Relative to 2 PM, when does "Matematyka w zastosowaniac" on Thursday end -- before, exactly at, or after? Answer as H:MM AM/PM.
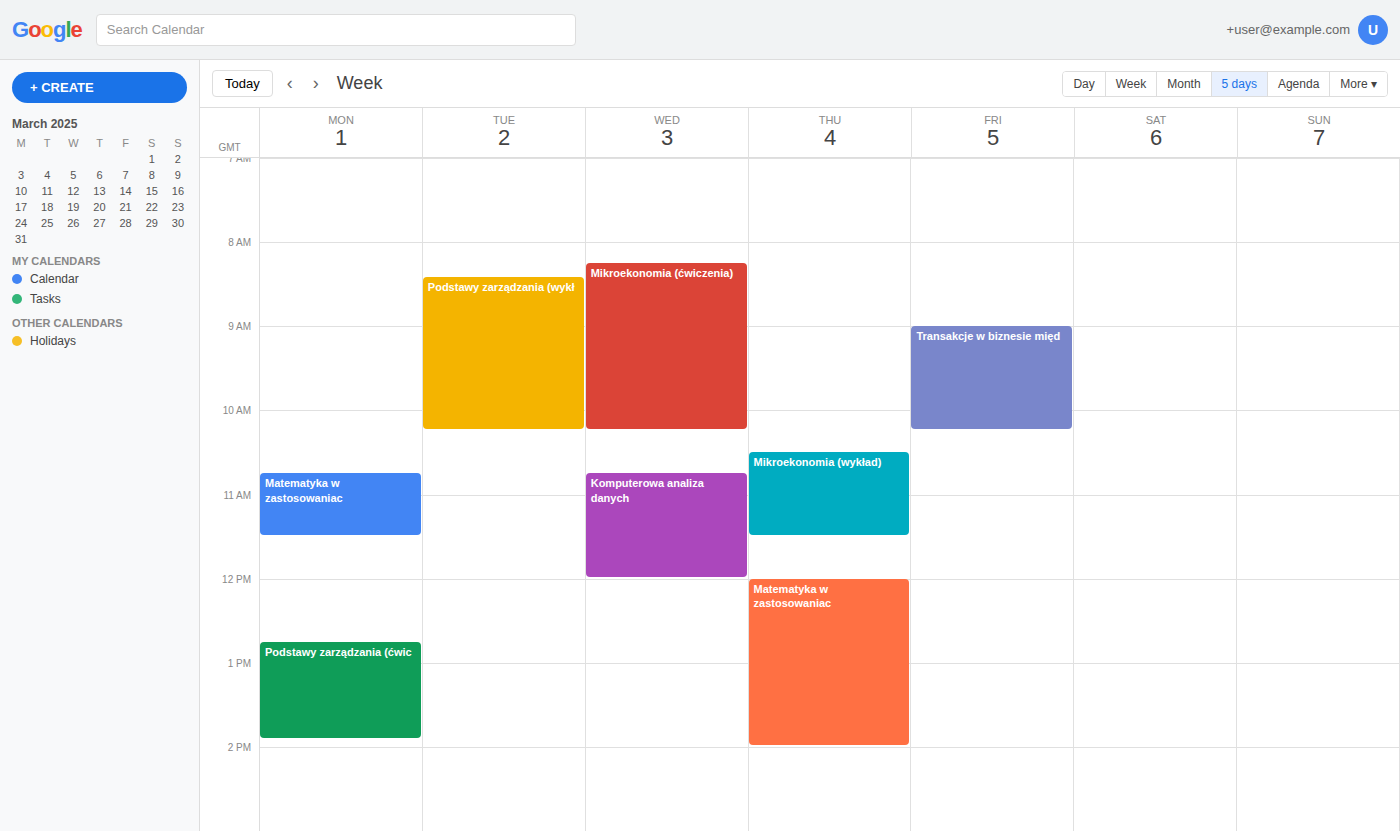
2:00 PM -- exactly at 2 PM, on the 2 PM line.